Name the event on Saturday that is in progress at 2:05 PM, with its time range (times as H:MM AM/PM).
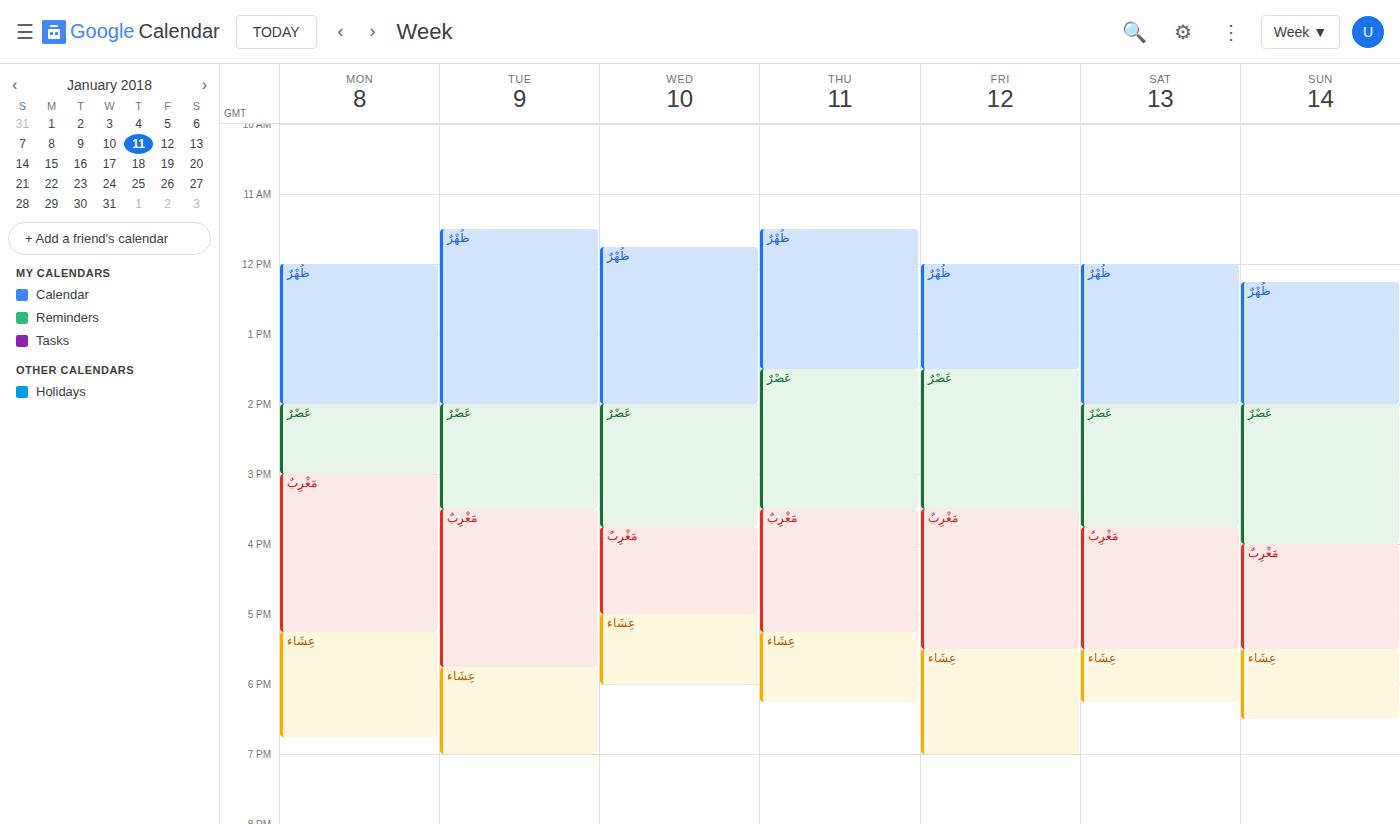
"عَصْرٌ", 2:00 PM to 3:45 PM